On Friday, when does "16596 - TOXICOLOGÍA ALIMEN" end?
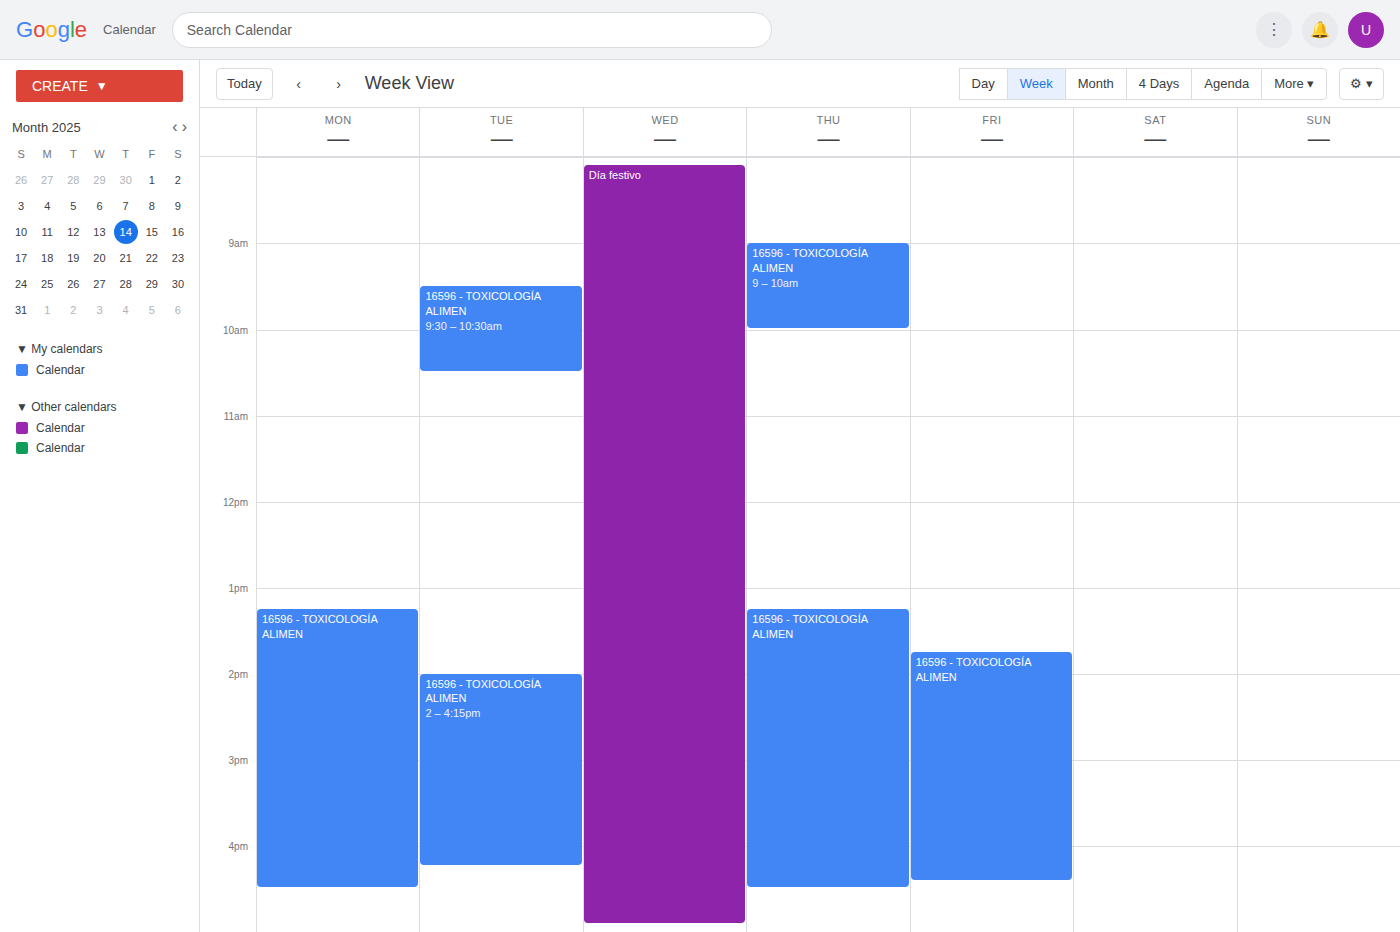
4:25 PM